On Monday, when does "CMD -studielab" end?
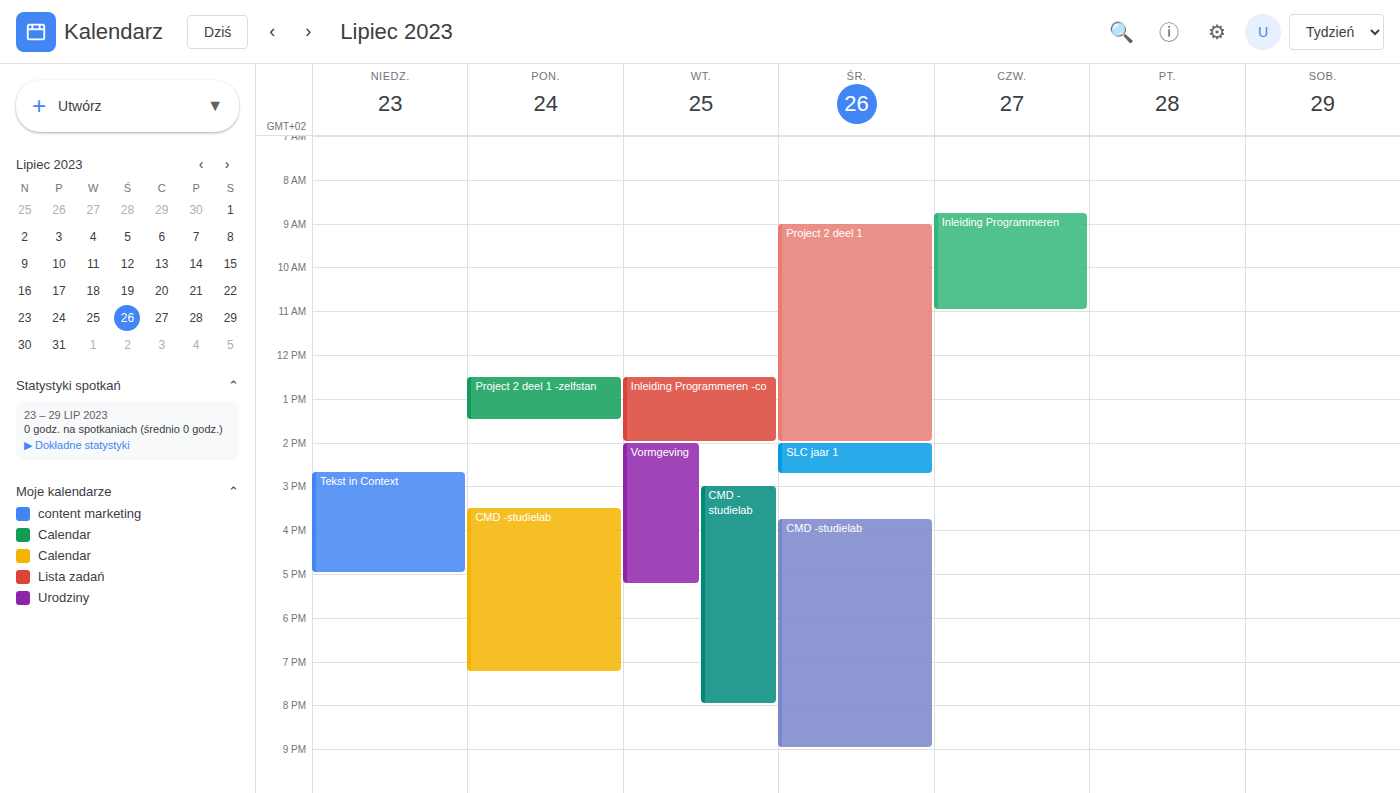
7:15 PM